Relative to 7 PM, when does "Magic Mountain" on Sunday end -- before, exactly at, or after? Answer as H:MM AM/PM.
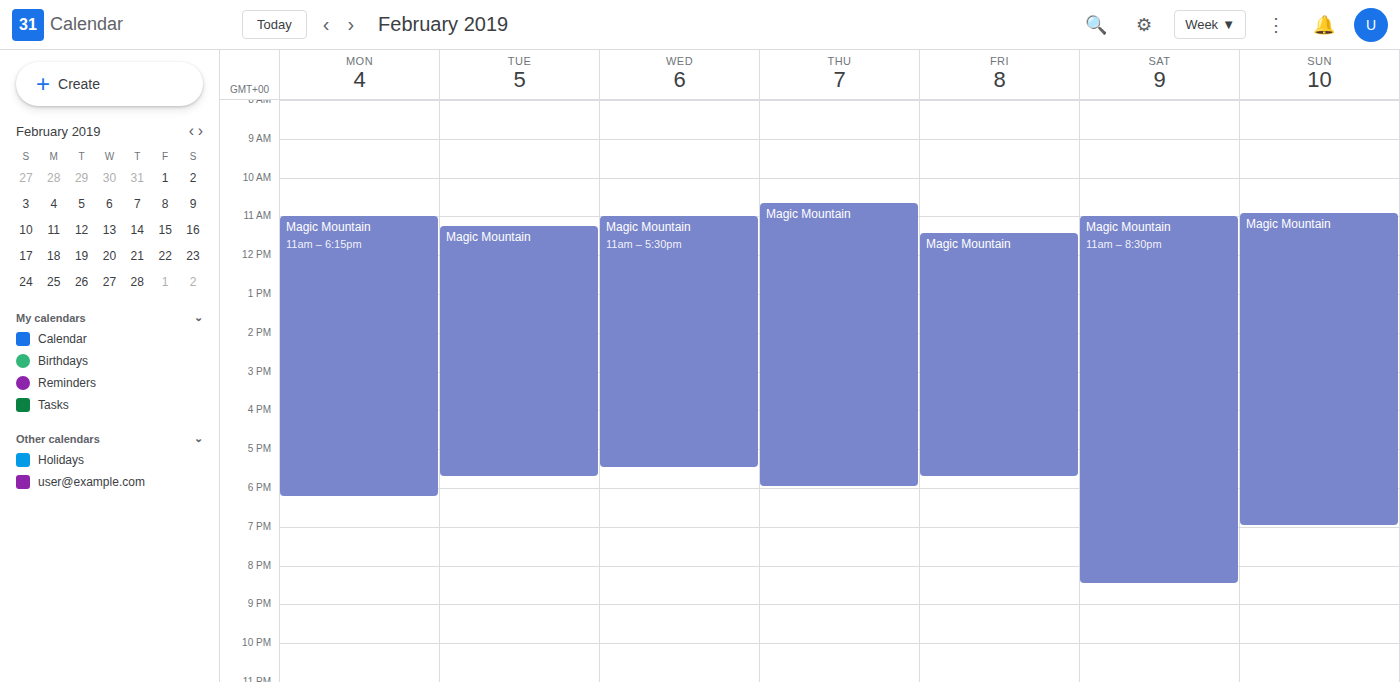
7:00 PM -- exactly at 7 PM, on the 7 PM line.